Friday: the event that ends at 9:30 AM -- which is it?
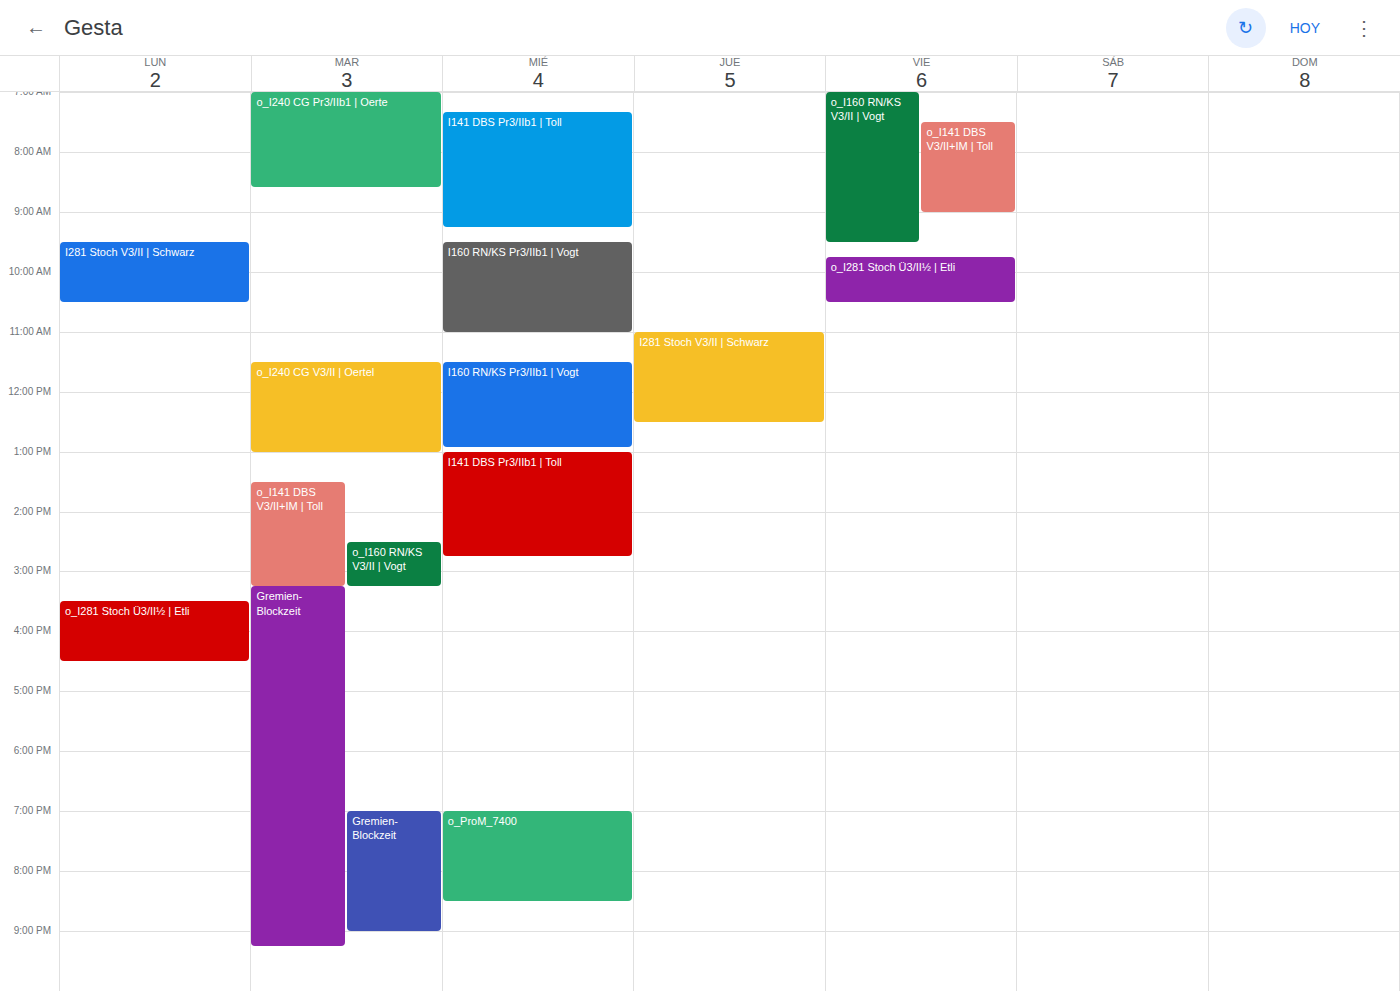
"o_I160 RN/KS V3/II | Vogt"